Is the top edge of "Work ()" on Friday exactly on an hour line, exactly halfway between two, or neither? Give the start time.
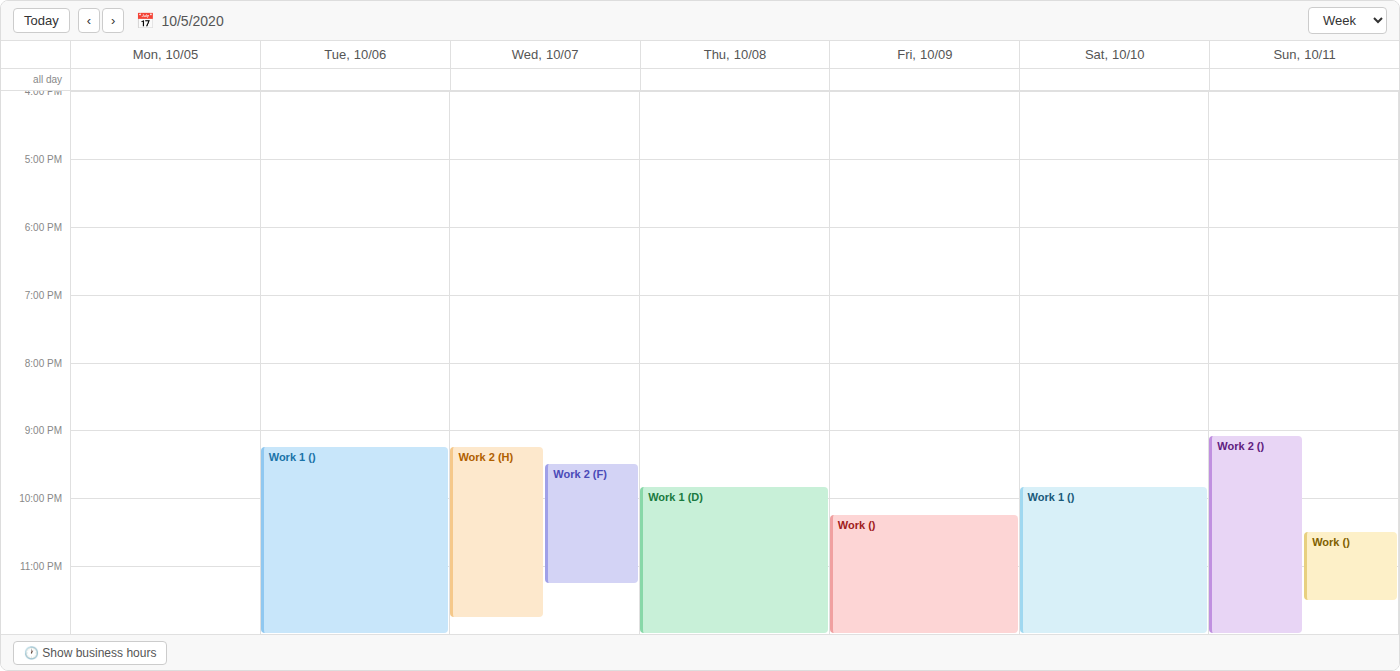
10:15 PM -- neither: a quarter of the way from the 10 PM line to the 11 PM line.